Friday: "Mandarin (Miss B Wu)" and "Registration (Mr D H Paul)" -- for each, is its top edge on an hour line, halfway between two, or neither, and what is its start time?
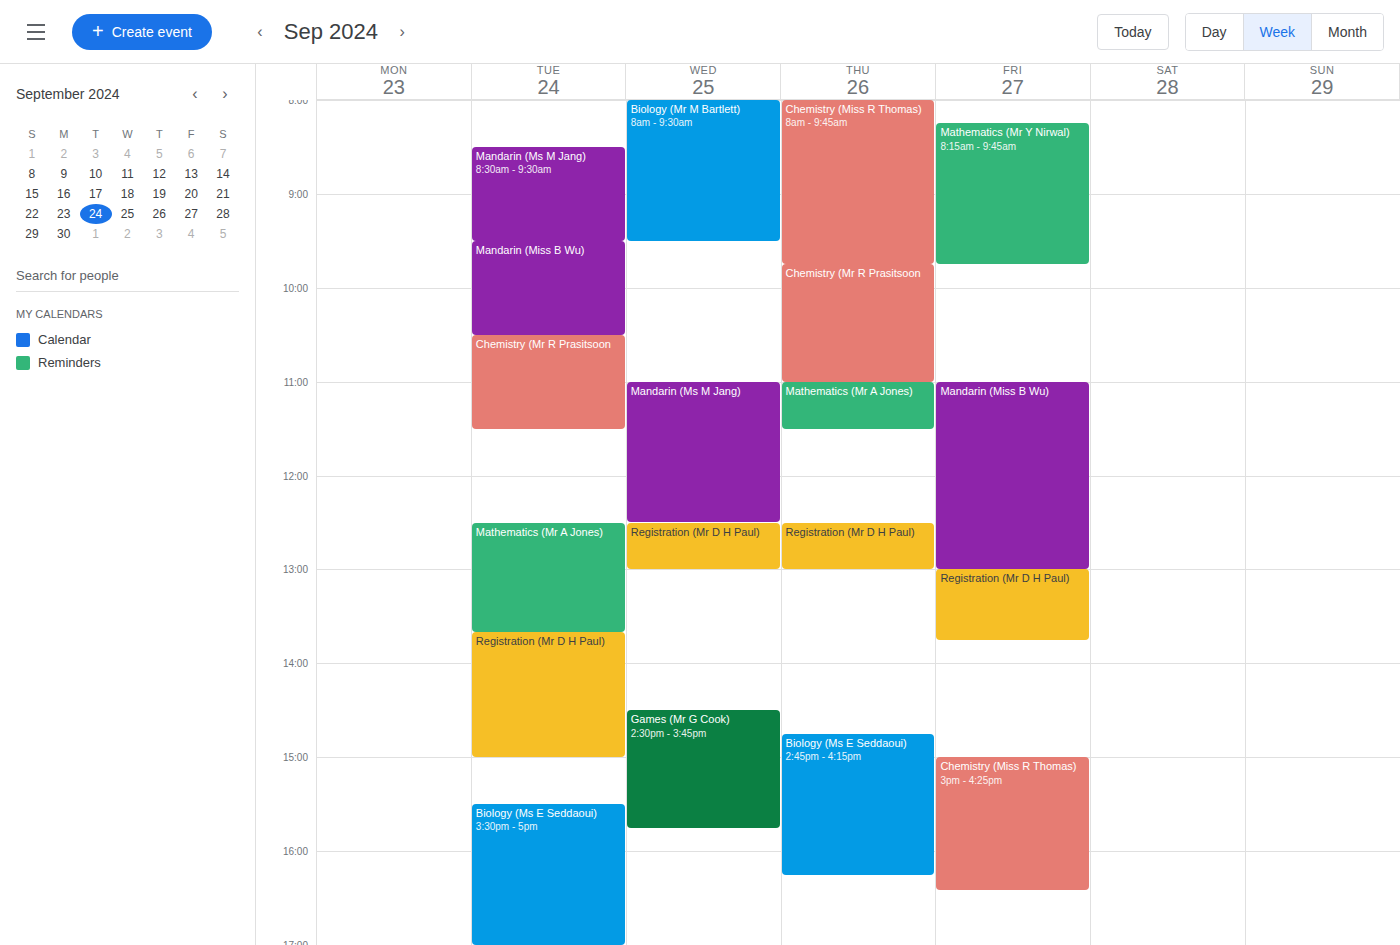
"Mandarin (Miss B Wu)": 11:00 AM, exactly on the 11 AM line. "Registration (Mr D H Paul)": 1:00 PM, exactly on the 1 PM line.